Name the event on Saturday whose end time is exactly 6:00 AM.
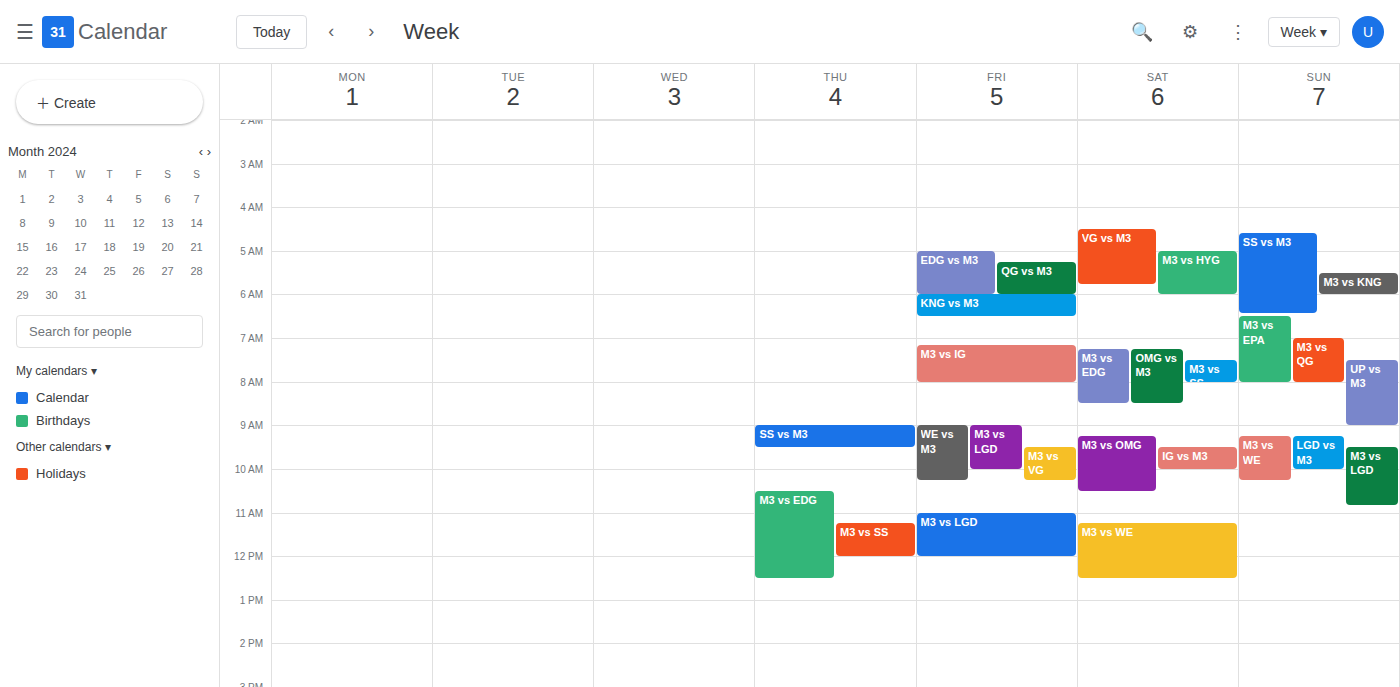
"M3 vs HYG"